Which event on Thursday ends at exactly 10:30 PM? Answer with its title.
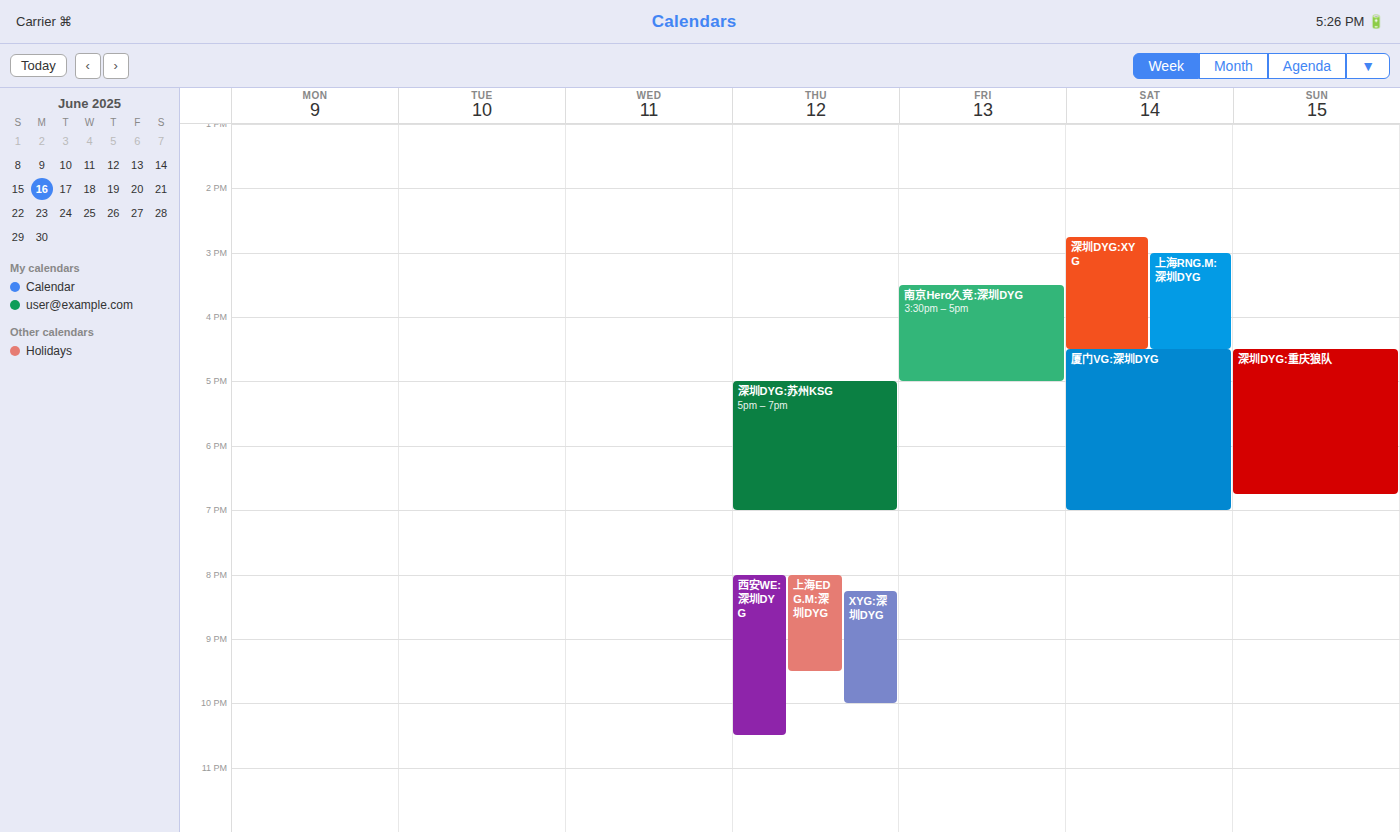
"西安WE:深圳DYG"